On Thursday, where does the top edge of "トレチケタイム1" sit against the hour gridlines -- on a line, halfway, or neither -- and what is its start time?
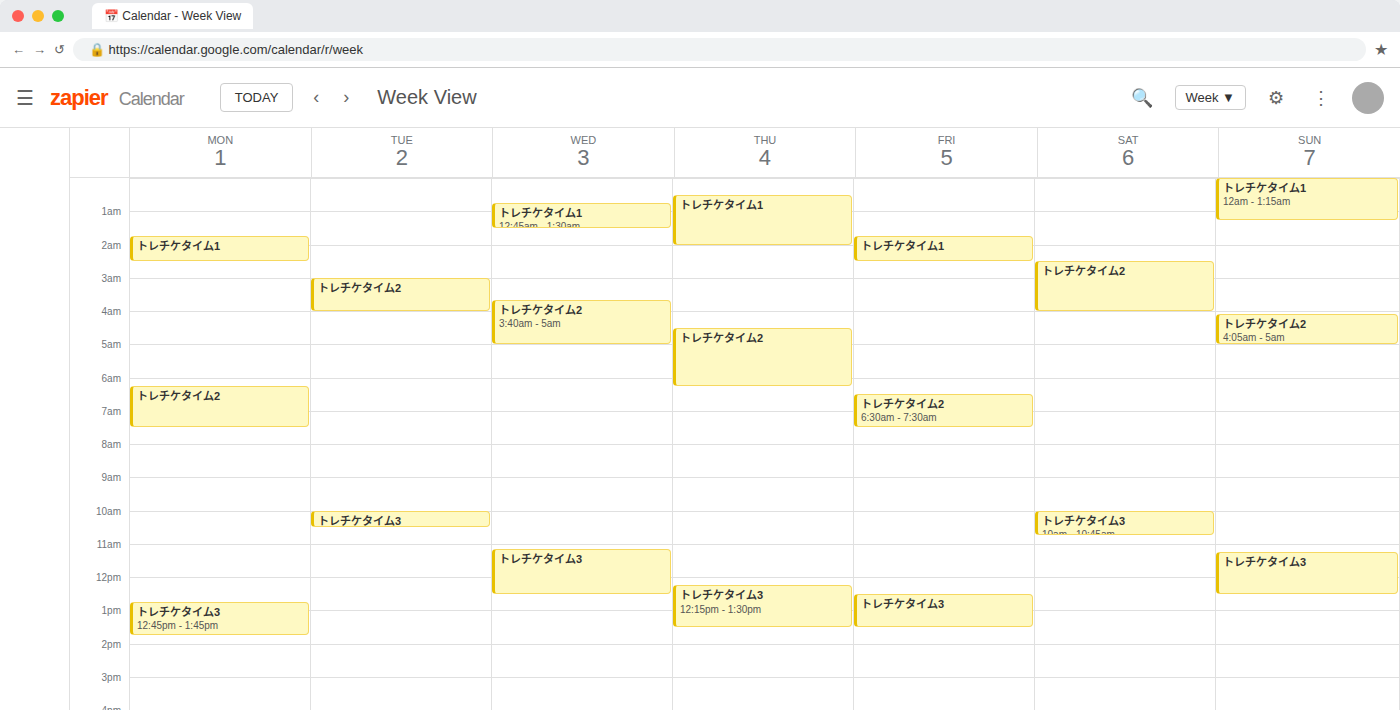
12:30 AM -- halfway between the 12 AM and 1 AM lines.